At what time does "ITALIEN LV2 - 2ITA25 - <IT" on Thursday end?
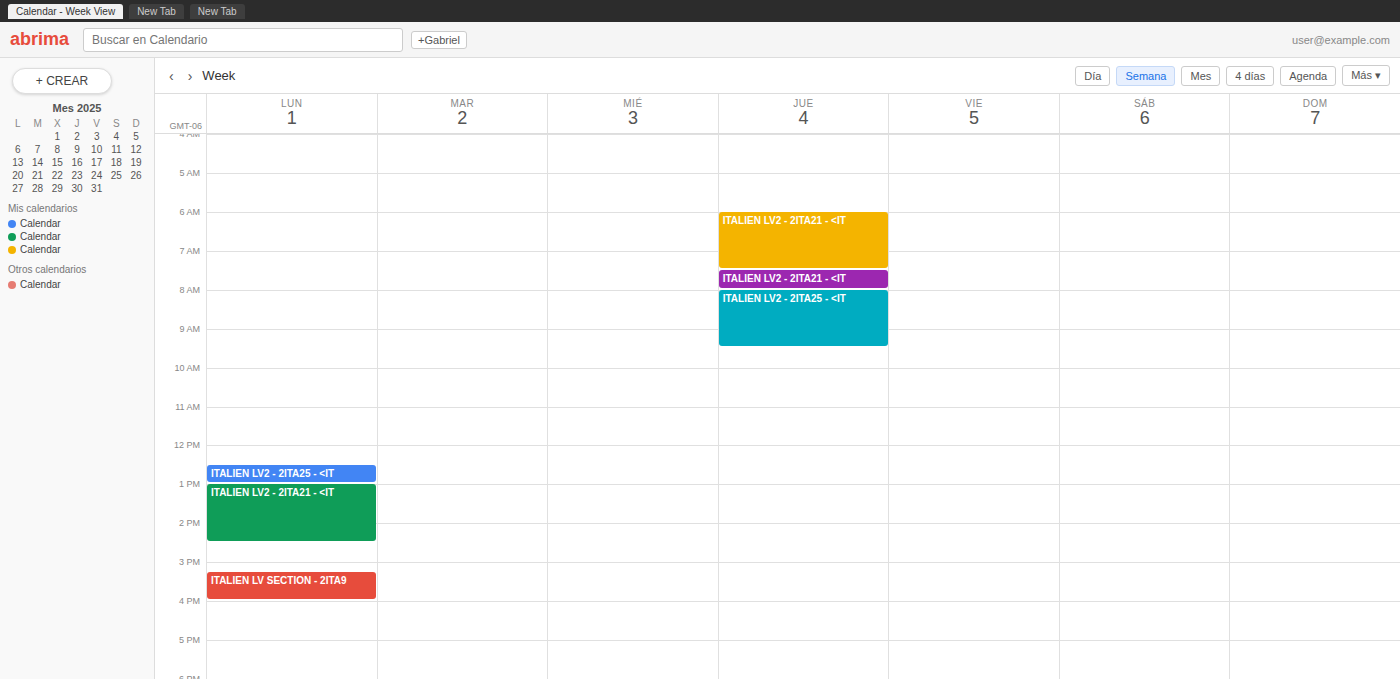
09:30